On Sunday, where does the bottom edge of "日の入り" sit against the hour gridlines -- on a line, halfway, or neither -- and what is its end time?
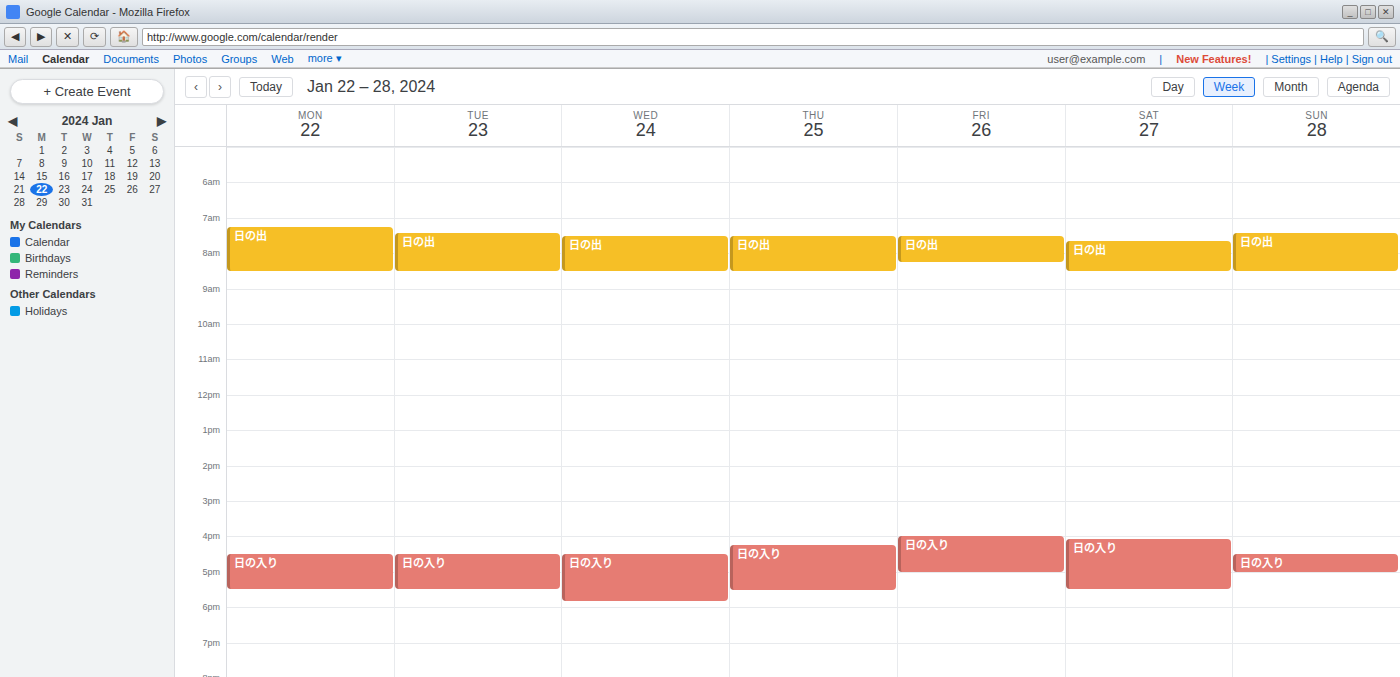
5:00 PM -- exactly on the 5 PM line.